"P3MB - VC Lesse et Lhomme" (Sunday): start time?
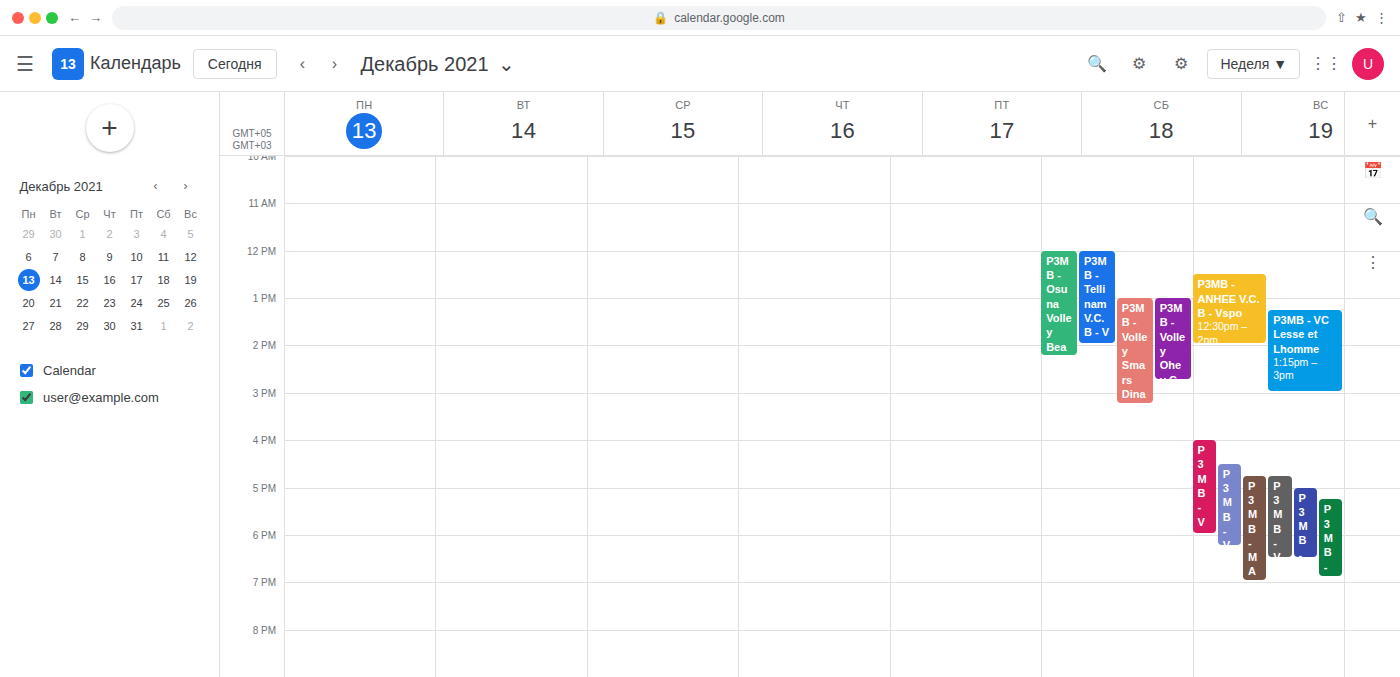
13:15